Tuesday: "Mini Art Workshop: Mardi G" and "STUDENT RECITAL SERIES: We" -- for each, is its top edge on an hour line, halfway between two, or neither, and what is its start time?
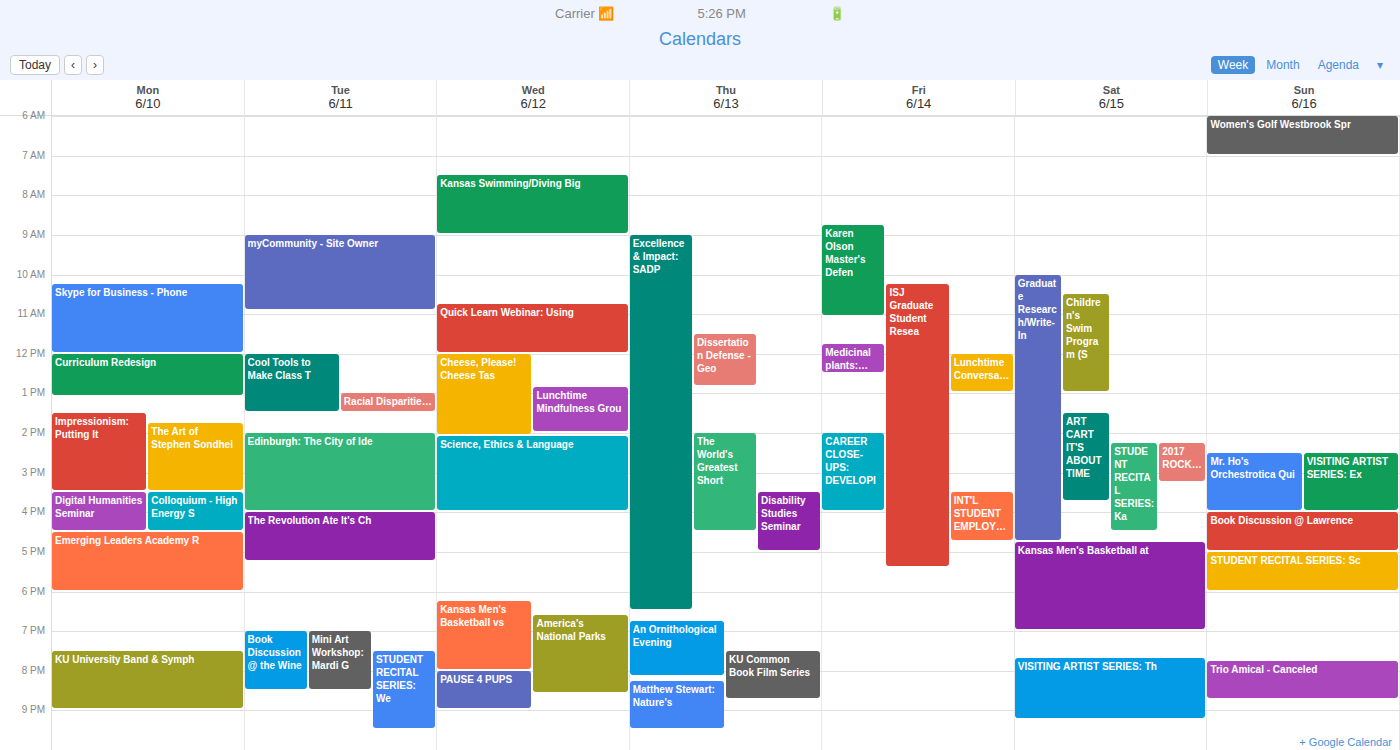
"Mini Art Workshop: Mardi G": 7:00 PM, exactly on the 7 PM line. "STUDENT RECITAL SERIES: We": 7:30 PM, halfway between the 7 PM and 8 PM lines.